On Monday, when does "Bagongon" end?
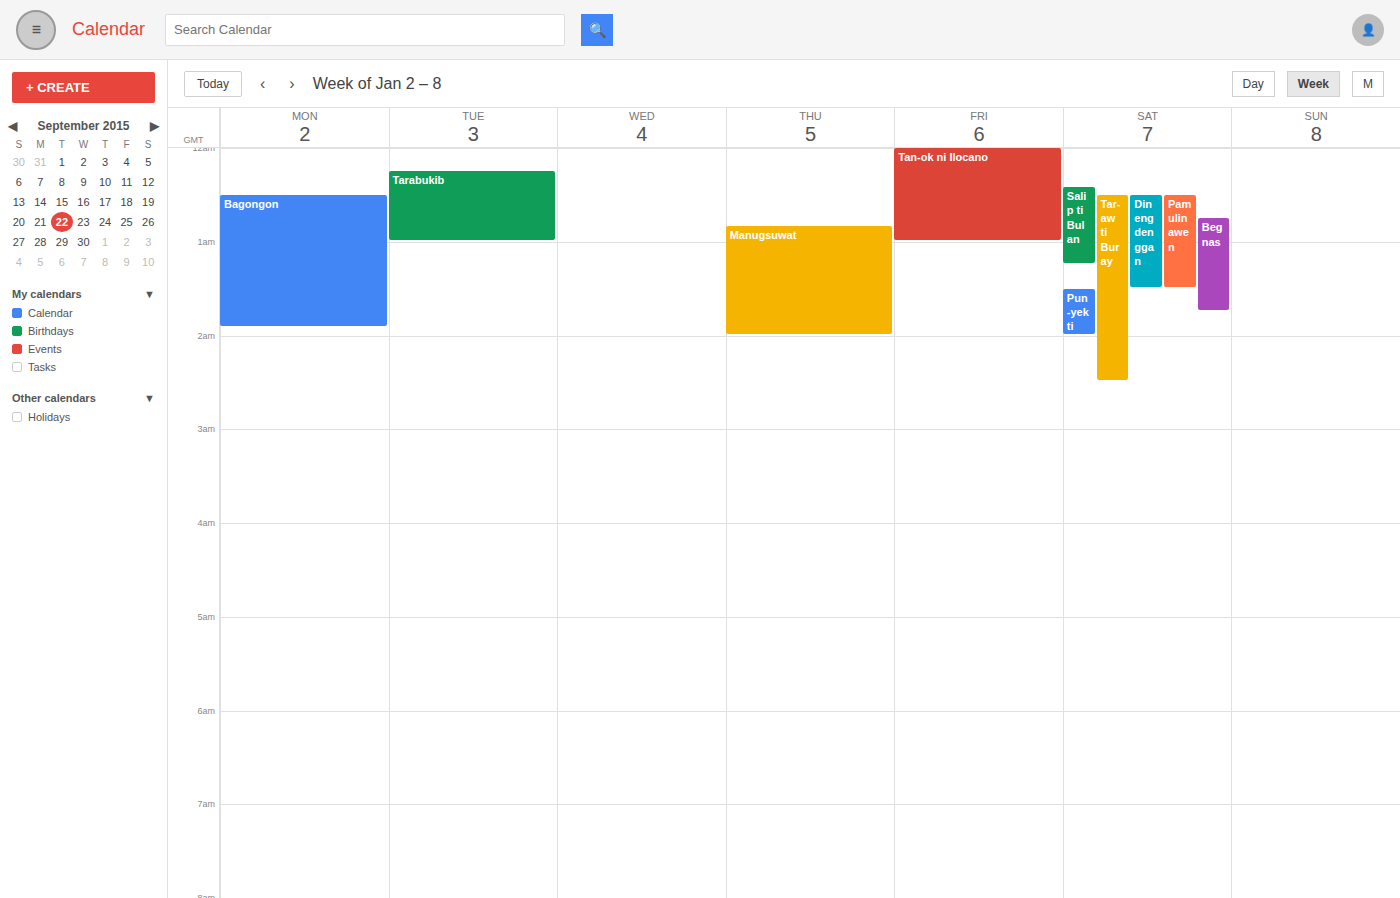
1:55 AM